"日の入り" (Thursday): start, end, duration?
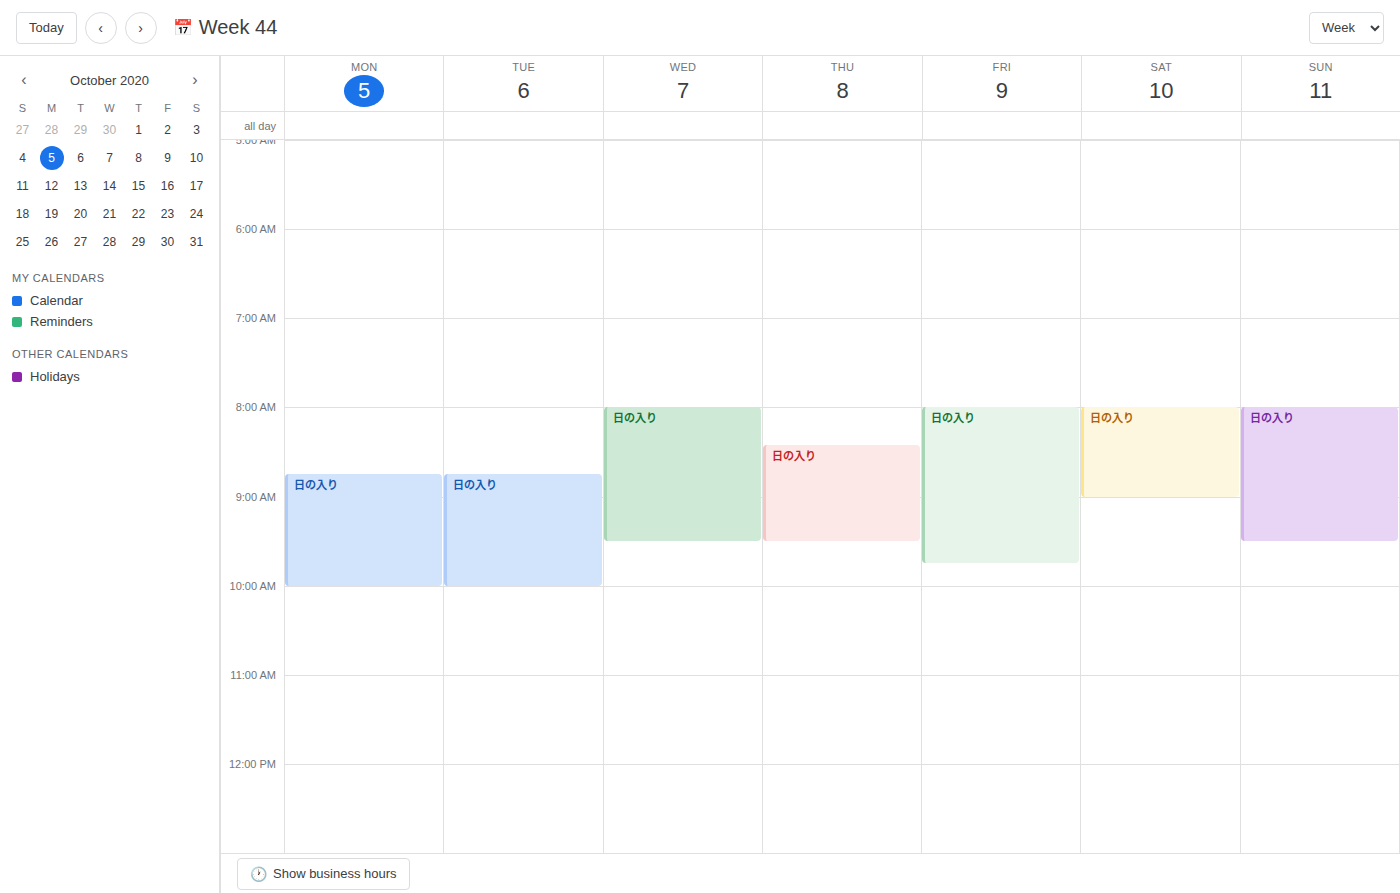
8:25 AM to 9:30 AM, 1 hour 5 minutes